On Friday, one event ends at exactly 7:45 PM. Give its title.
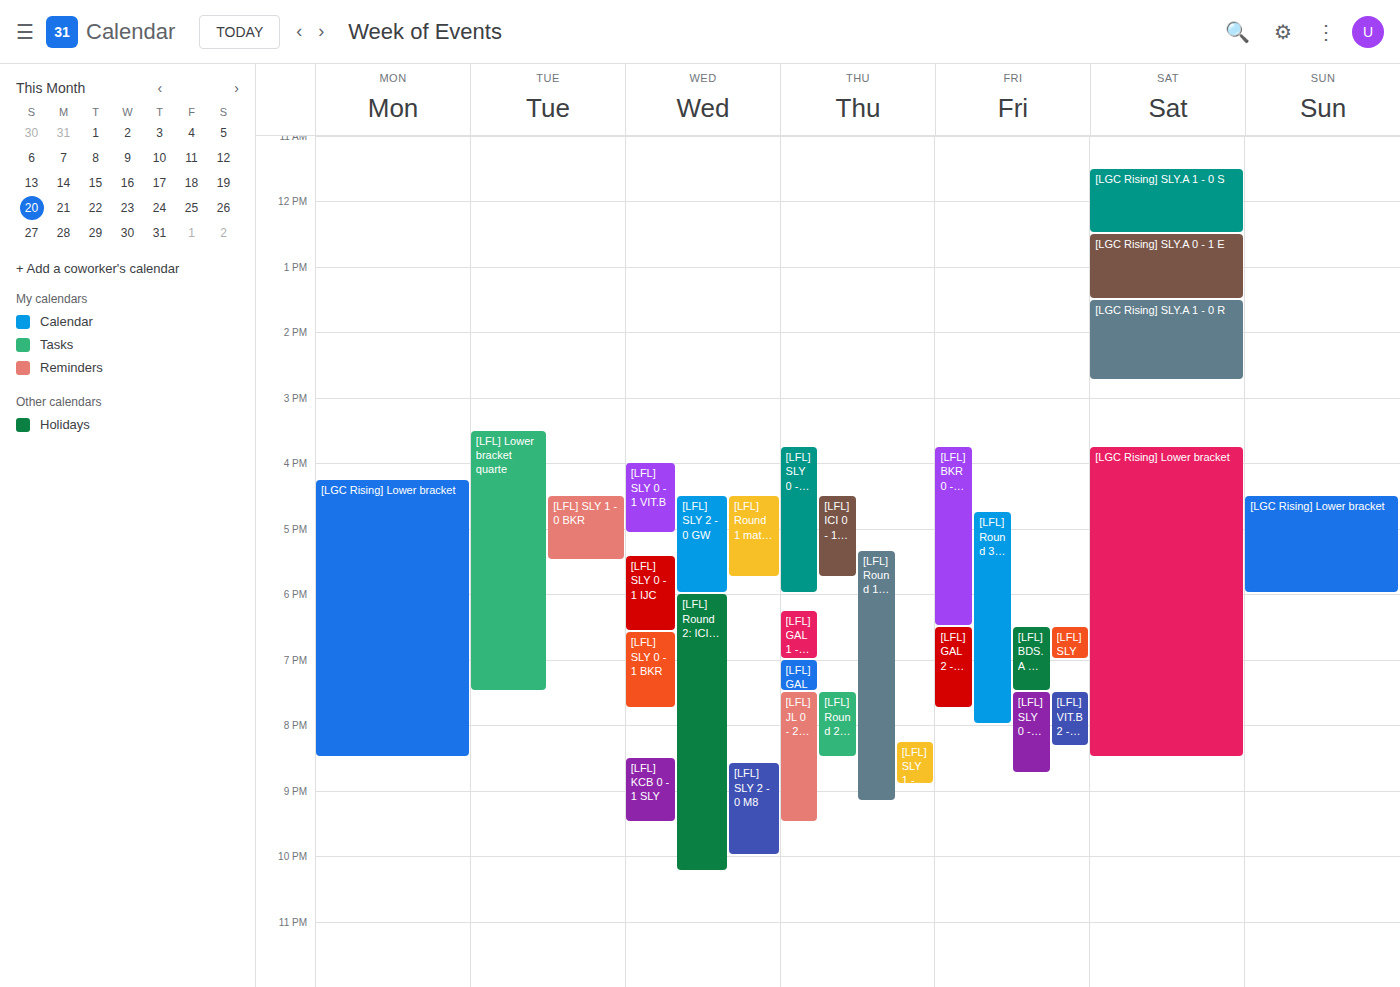
"[LFL] GAL 2 - 0 SLY"